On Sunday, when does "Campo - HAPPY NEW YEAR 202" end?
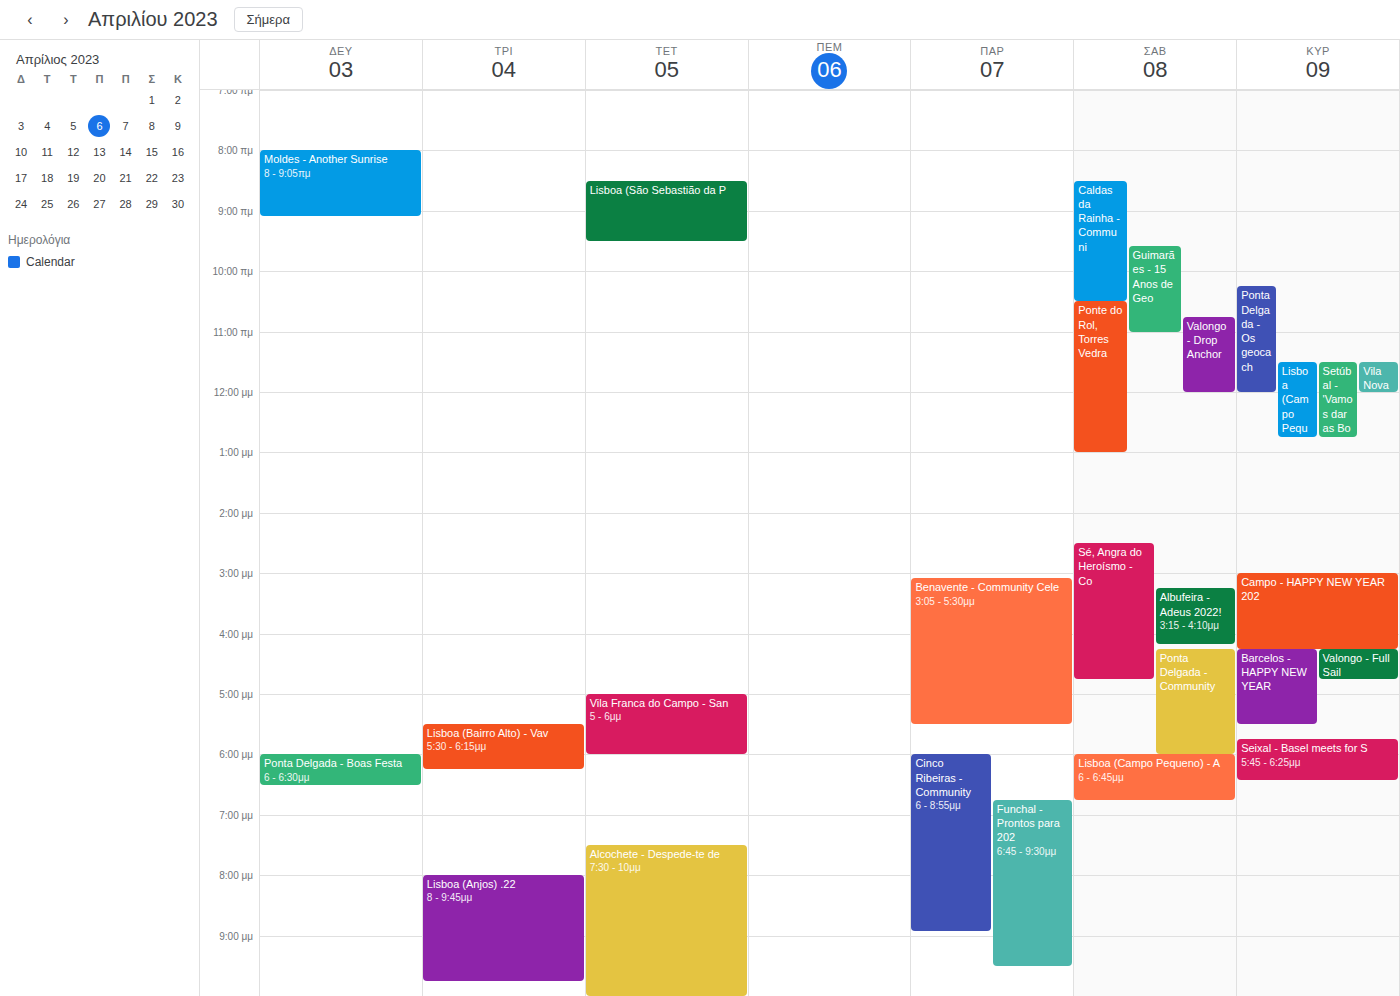
16:15